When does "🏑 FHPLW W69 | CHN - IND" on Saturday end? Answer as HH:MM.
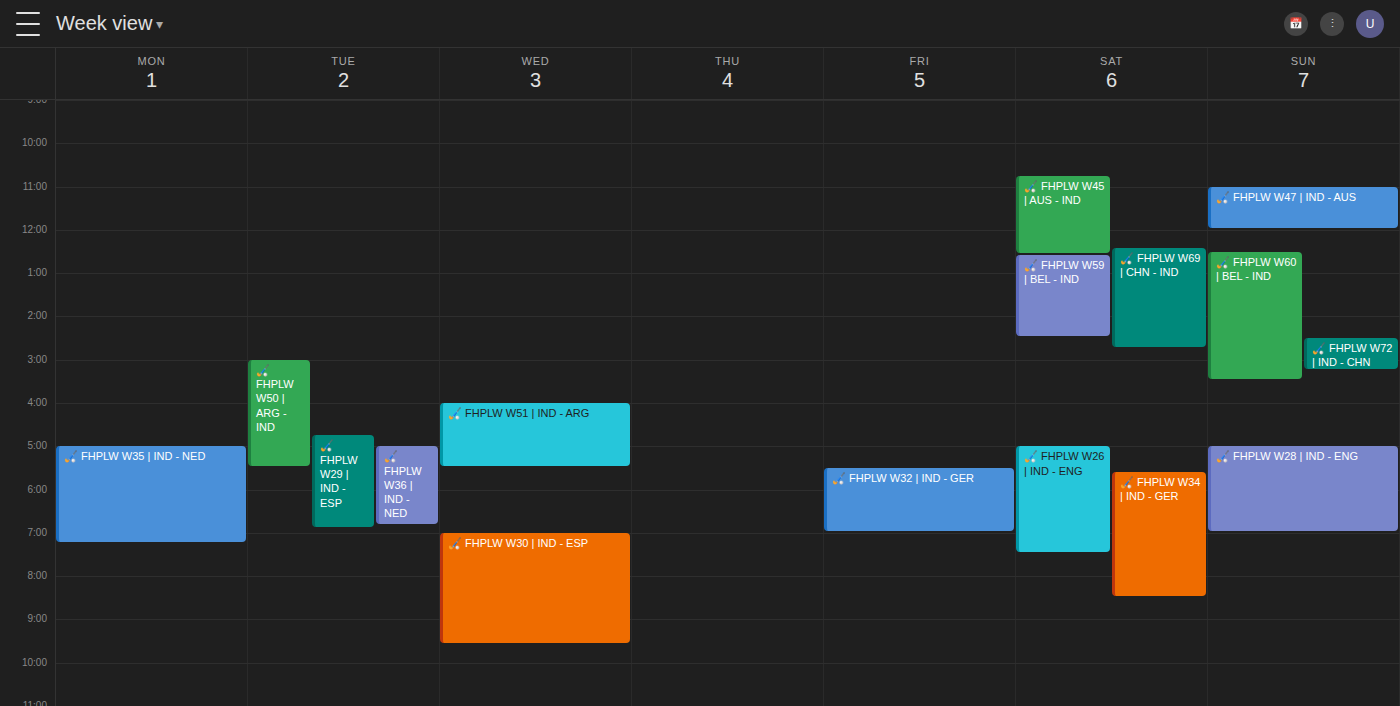
14:45